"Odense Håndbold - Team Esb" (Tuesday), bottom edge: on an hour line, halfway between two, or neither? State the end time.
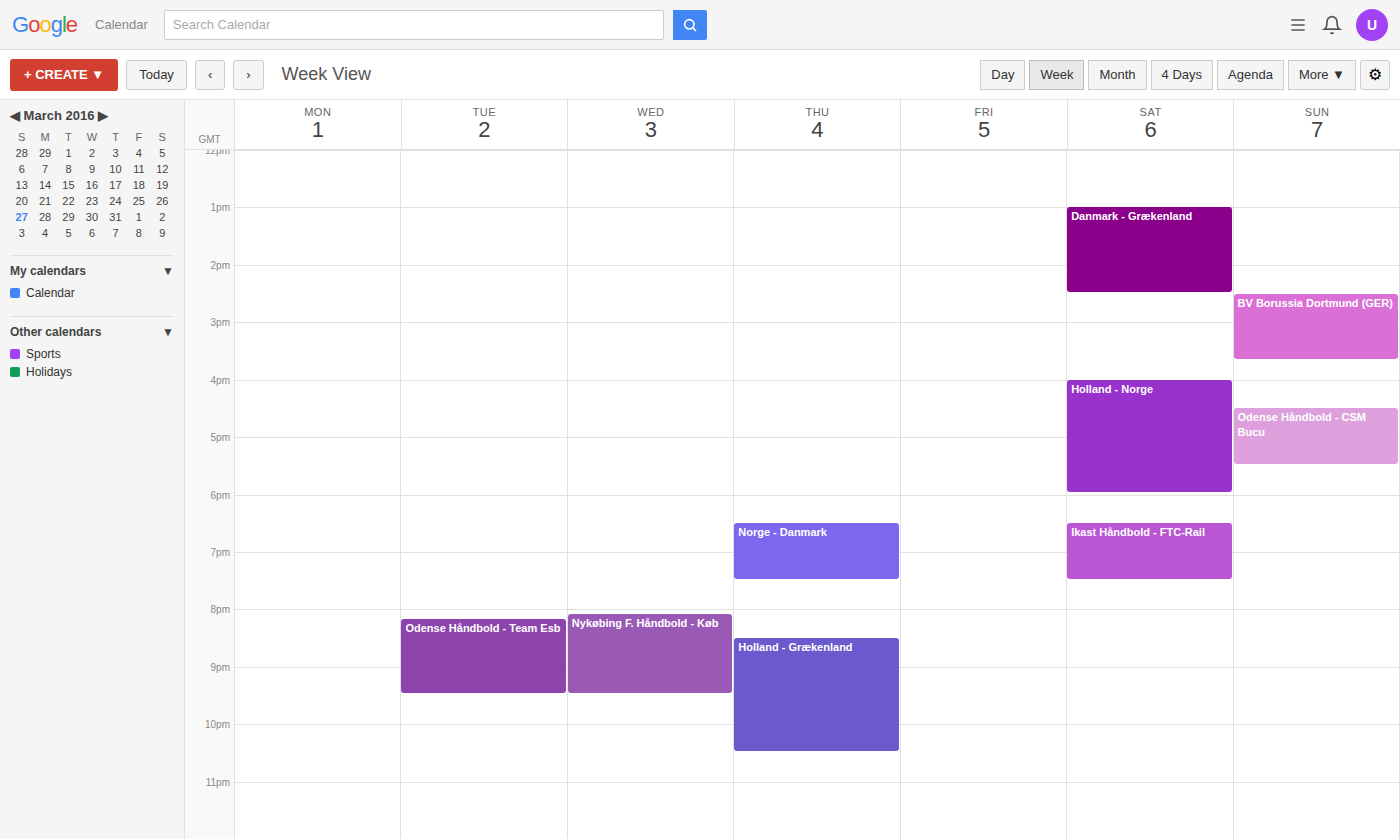
9:30 PM -- halfway between the 9 PM and 10 PM lines.